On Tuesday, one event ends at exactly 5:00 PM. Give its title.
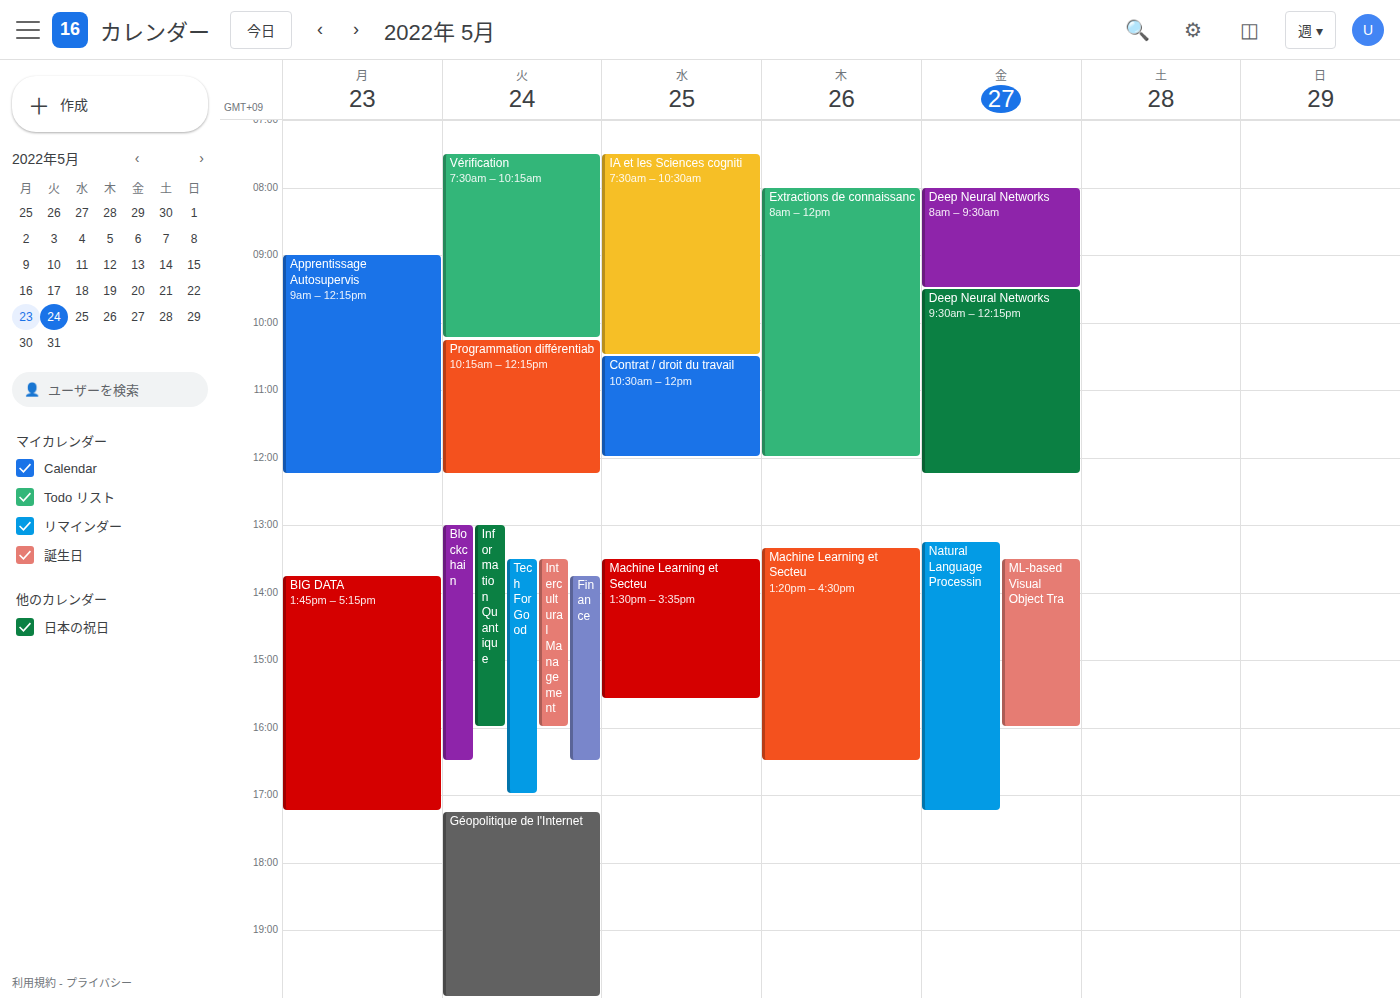
"Tech For Good"